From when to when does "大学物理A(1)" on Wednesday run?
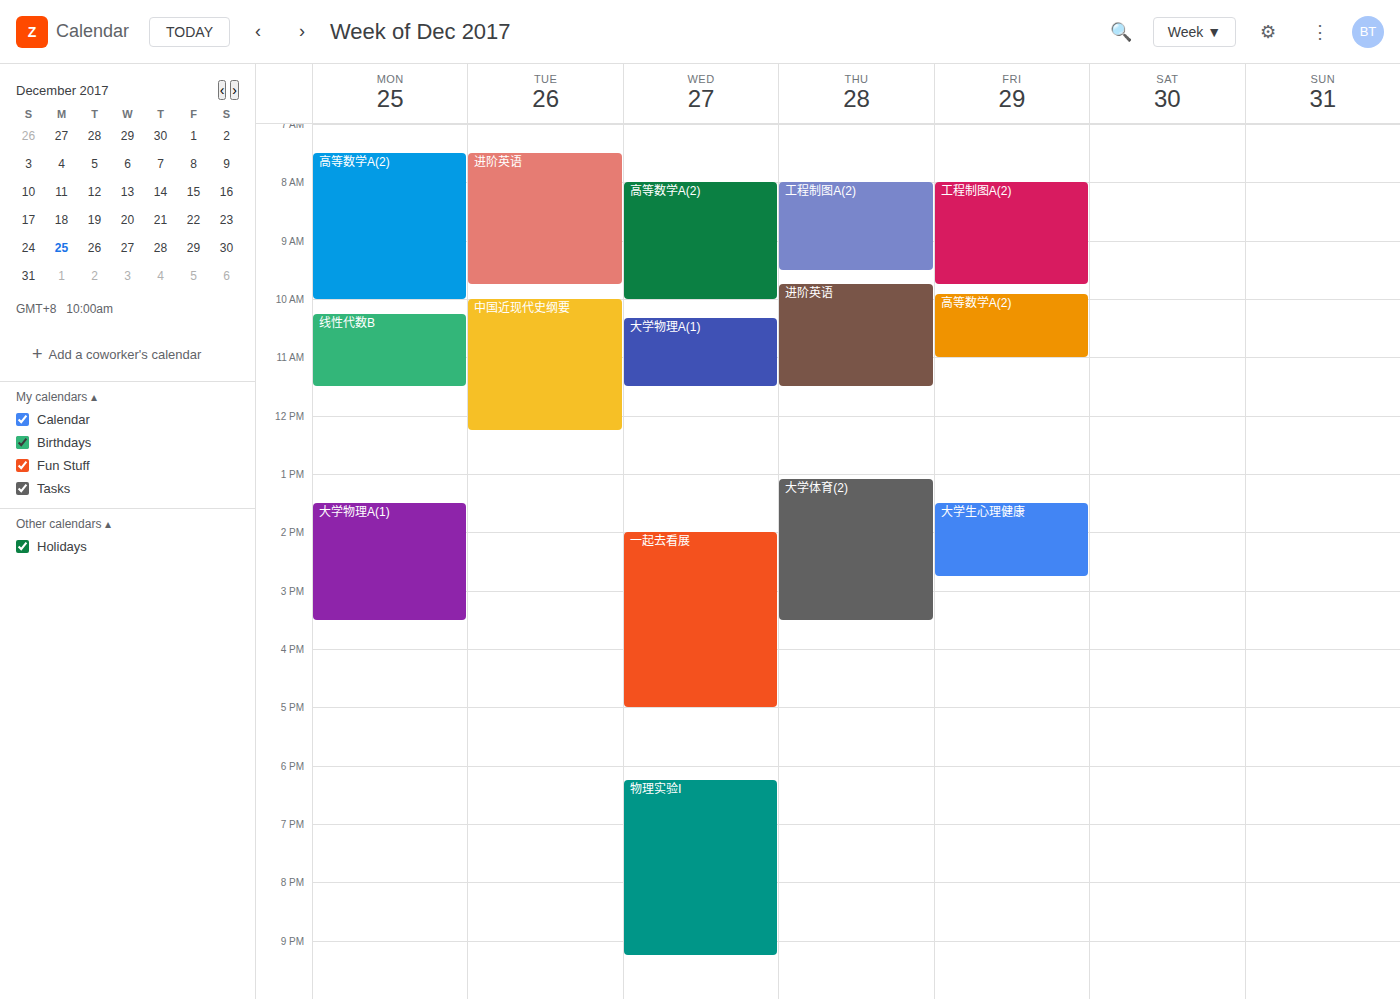
10:20 AM to 11:30 AM